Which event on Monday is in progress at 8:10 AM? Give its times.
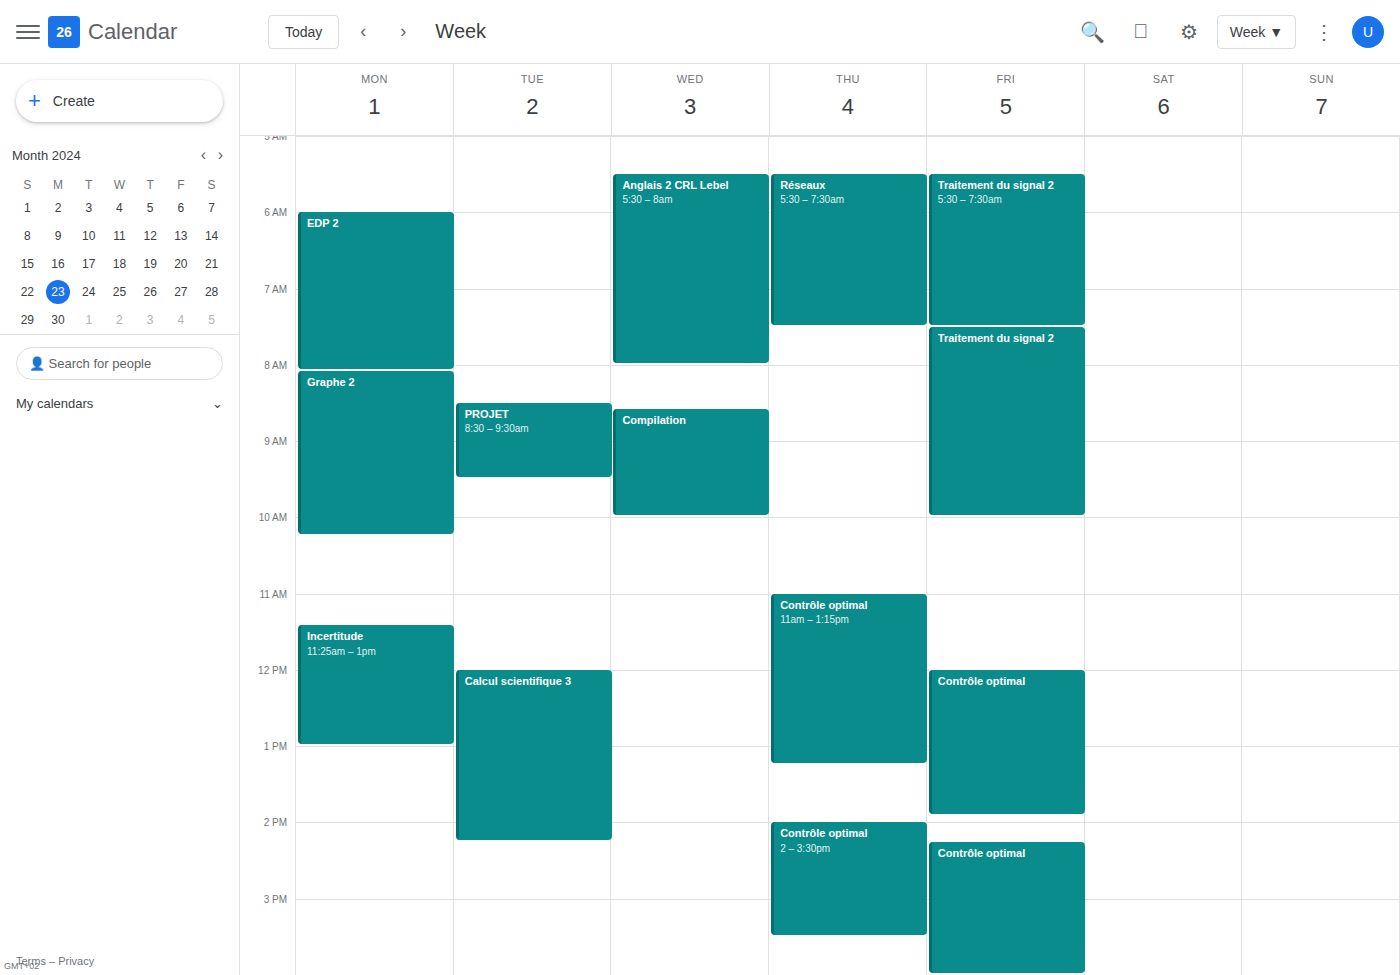
"Graphe 2", 8:05 AM to 10:15 AM